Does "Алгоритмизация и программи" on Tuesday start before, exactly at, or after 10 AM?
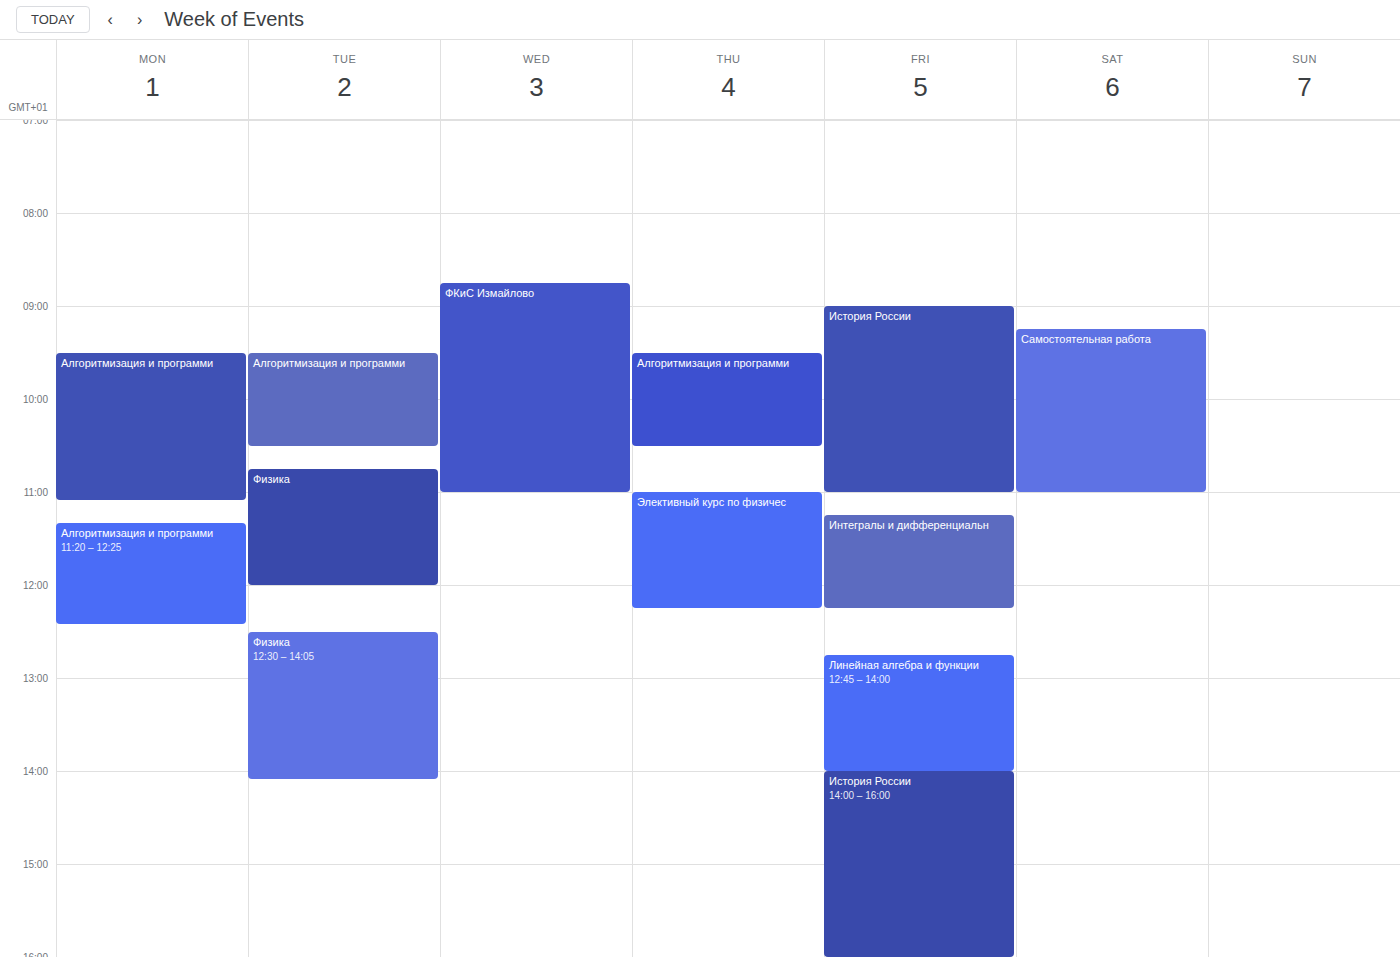
9:30 AM -- before 10 AM, 30 minutes above the 10 AM line.